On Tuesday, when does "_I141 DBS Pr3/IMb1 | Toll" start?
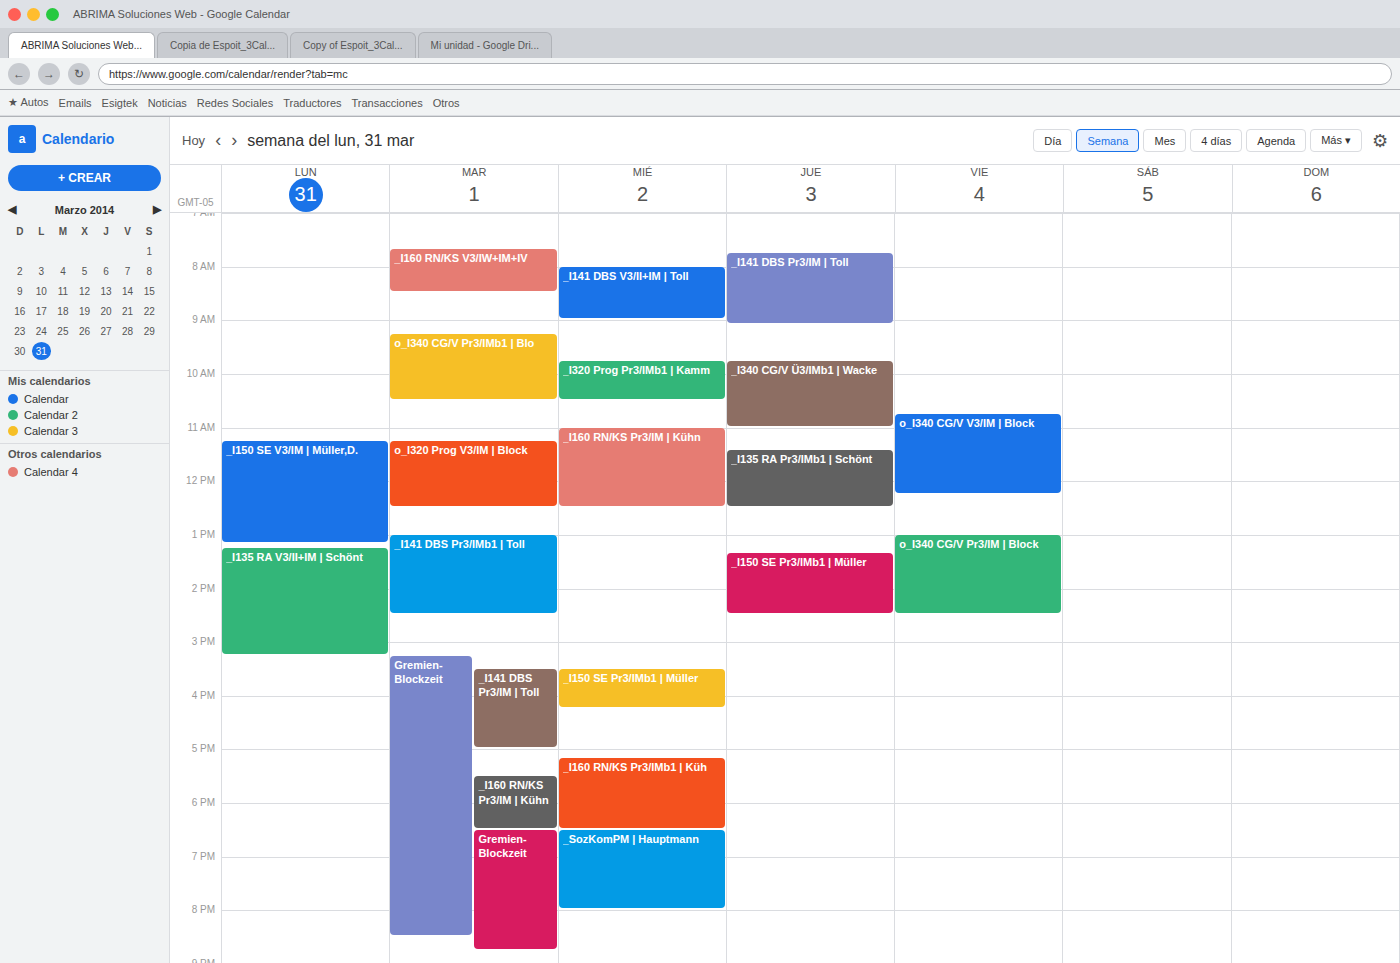
1:00 PM